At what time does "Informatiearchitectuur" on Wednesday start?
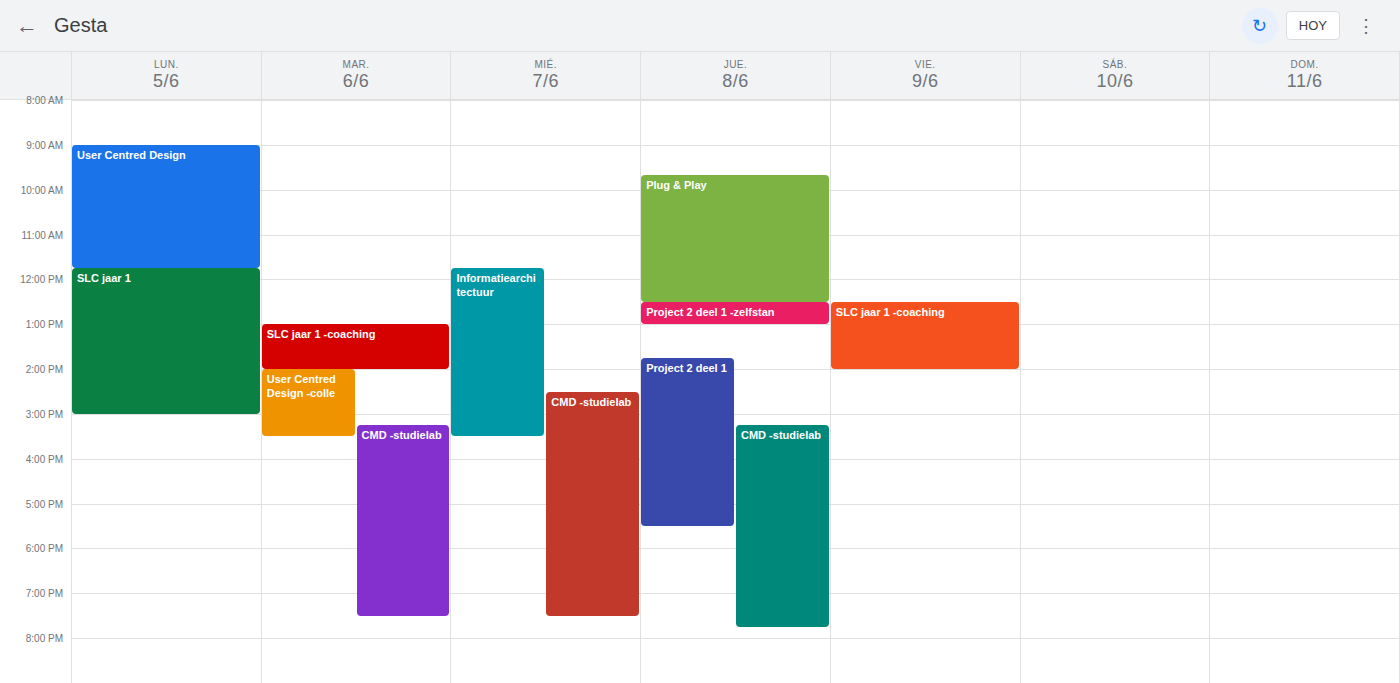
11:45 AM